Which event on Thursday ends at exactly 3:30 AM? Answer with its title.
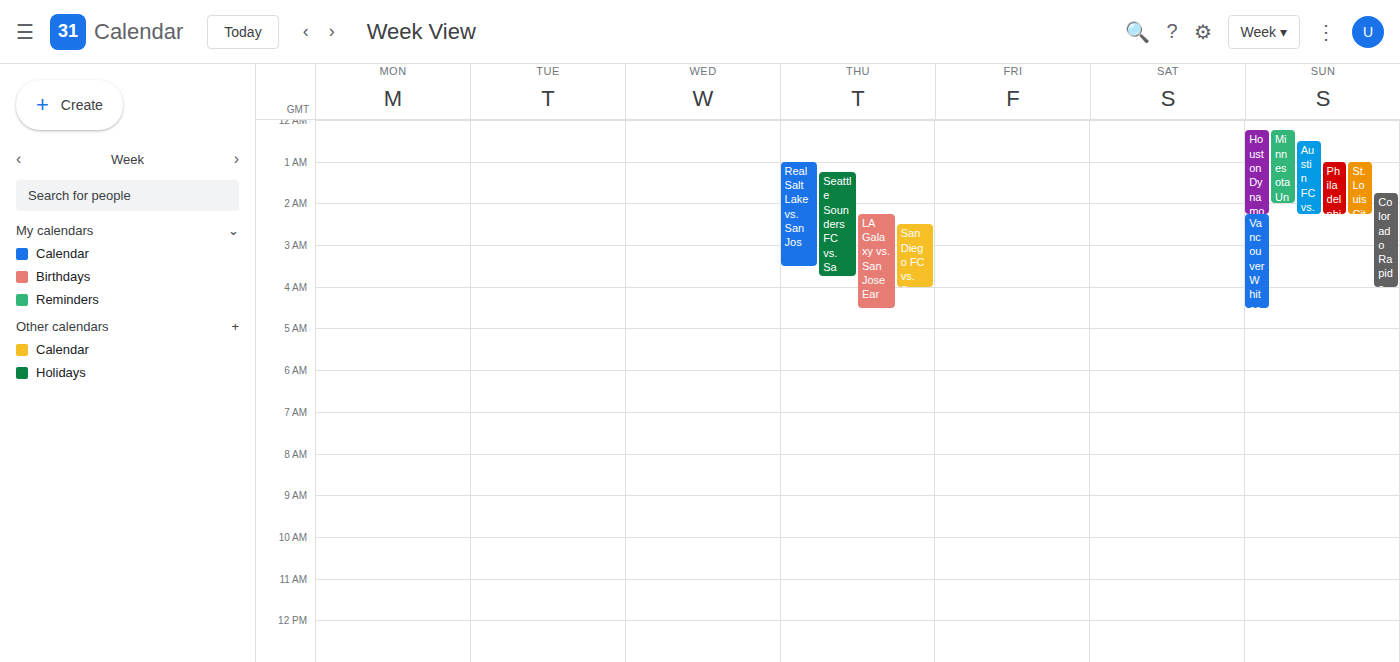
"Real Salt Lake vs. San Jos"